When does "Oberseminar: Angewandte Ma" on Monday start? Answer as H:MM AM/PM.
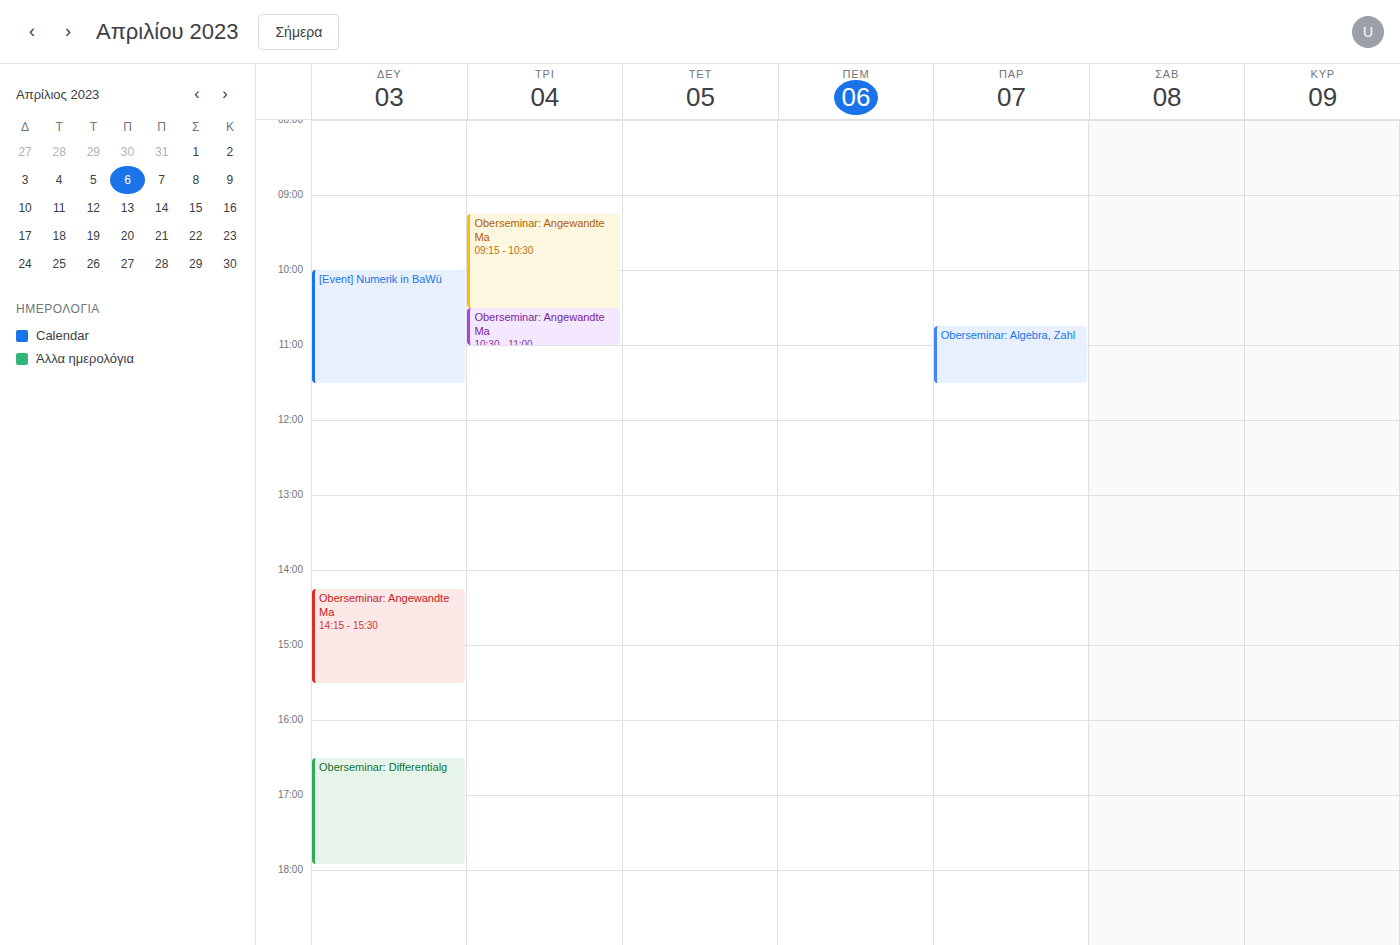
2:15 PM